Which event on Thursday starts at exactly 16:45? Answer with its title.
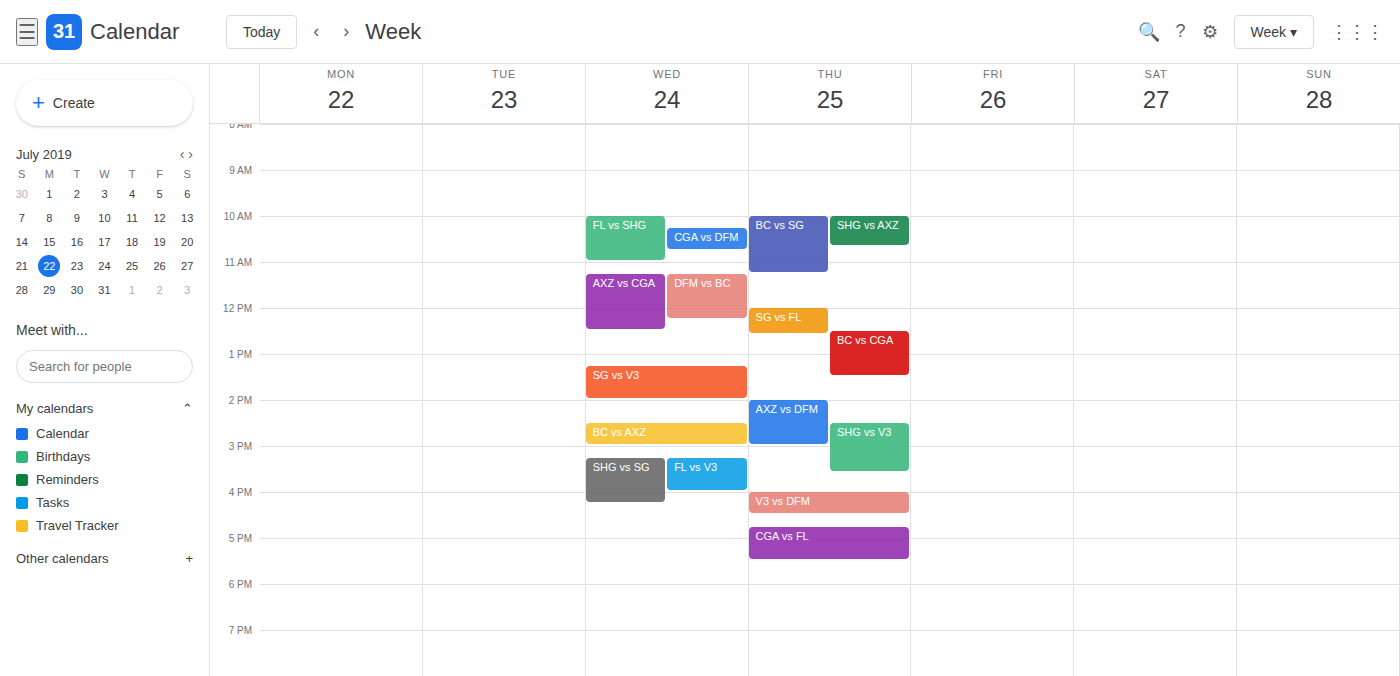
"CGA vs FL"